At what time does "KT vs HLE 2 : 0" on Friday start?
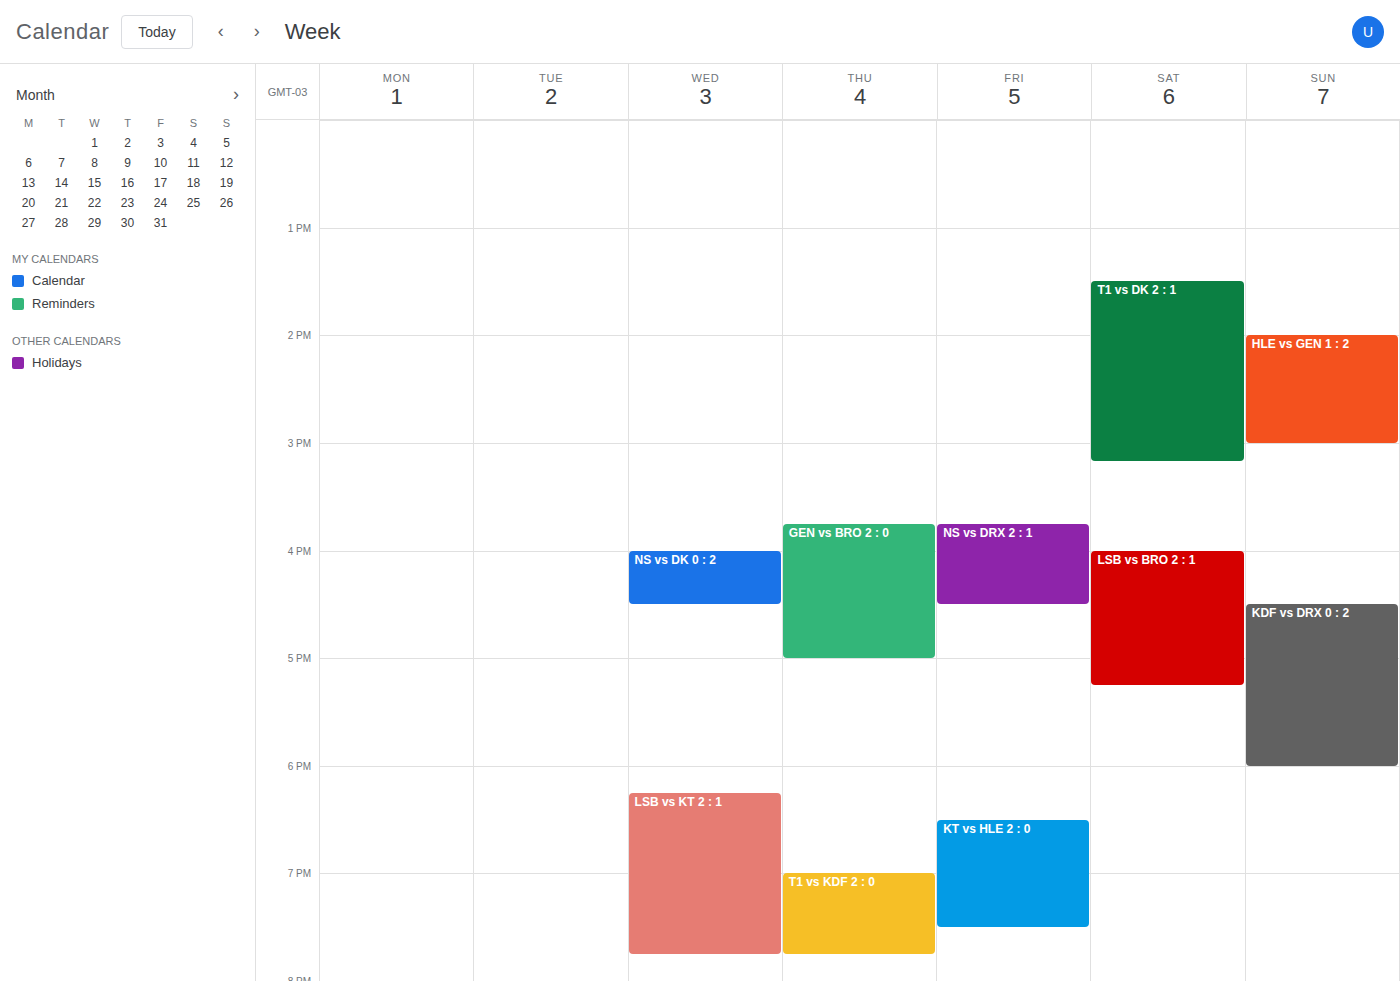
6:30 PM